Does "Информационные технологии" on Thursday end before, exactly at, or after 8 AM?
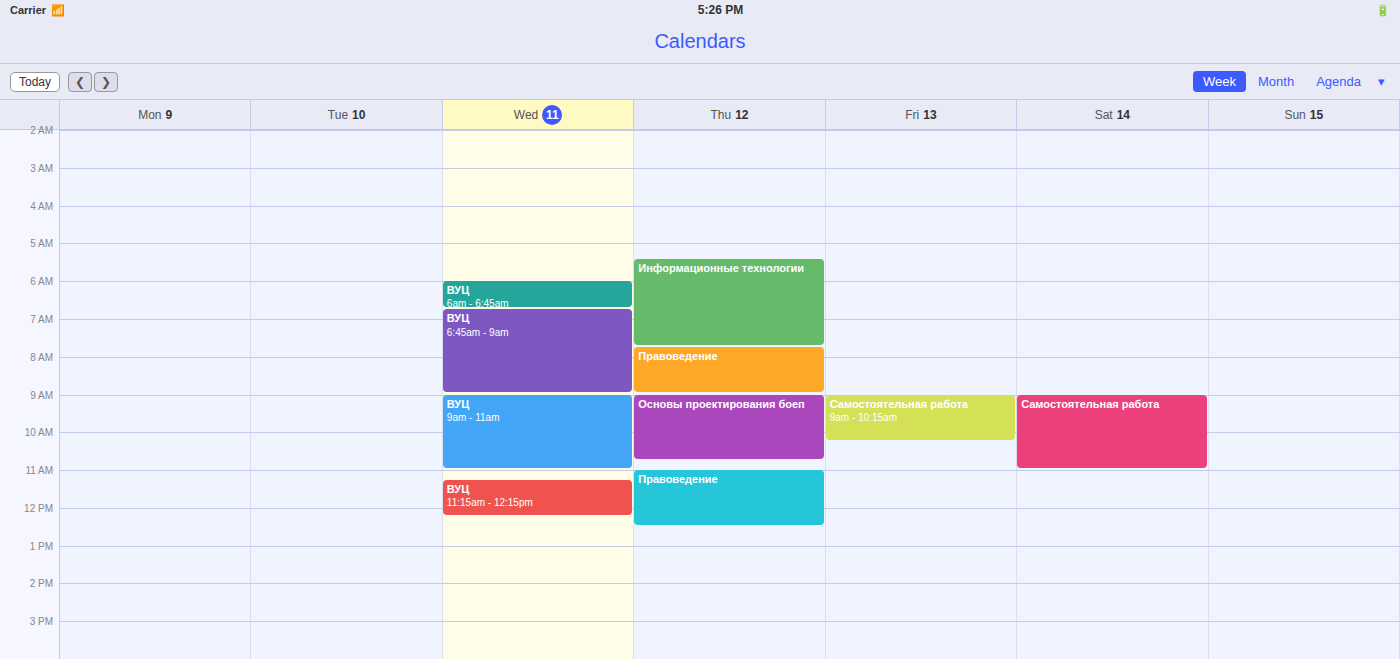
7:45 AM -- before 8 AM, 15 minutes above the 8 AM line.